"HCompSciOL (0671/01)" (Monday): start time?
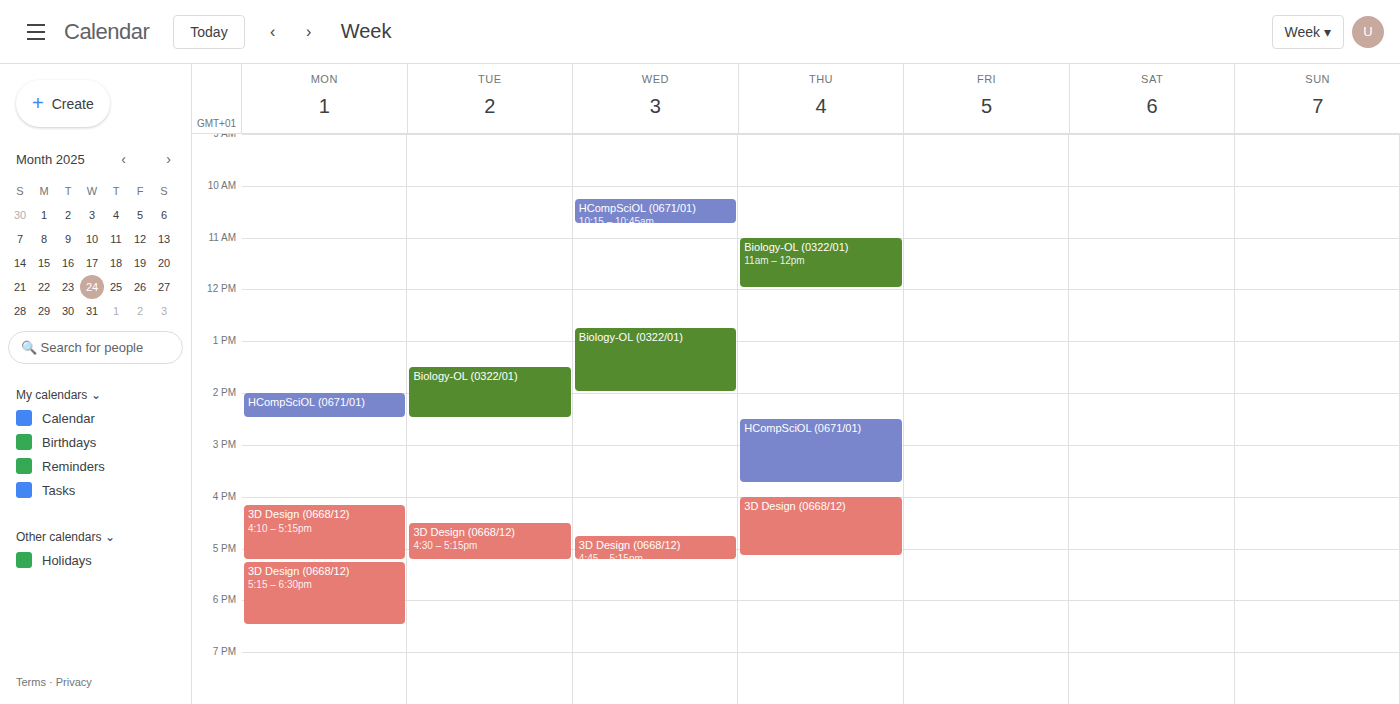
2:00 PM